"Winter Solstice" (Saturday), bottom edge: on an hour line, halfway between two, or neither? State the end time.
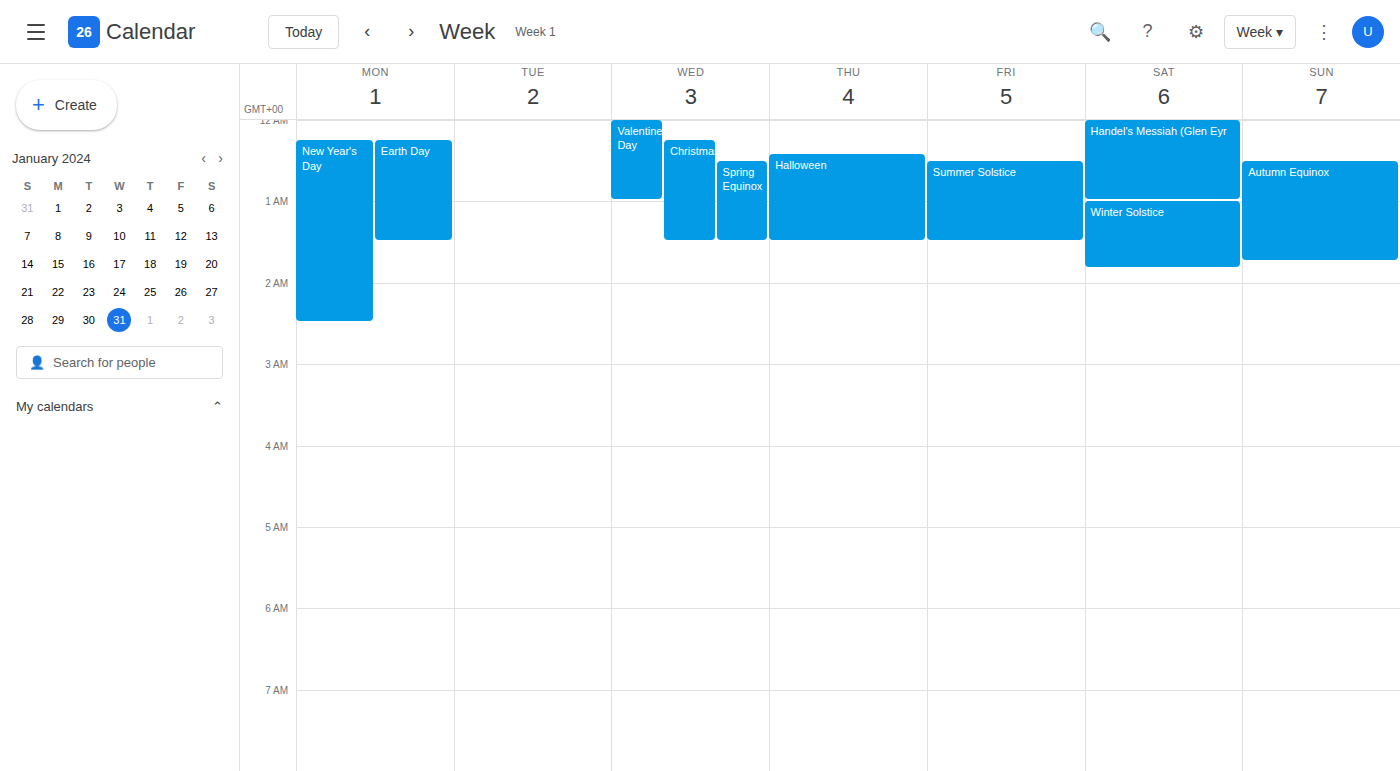
1:50 AM -- neither: 50 minutes below the 1 AM line and 10 minutes above the 2 AM line.